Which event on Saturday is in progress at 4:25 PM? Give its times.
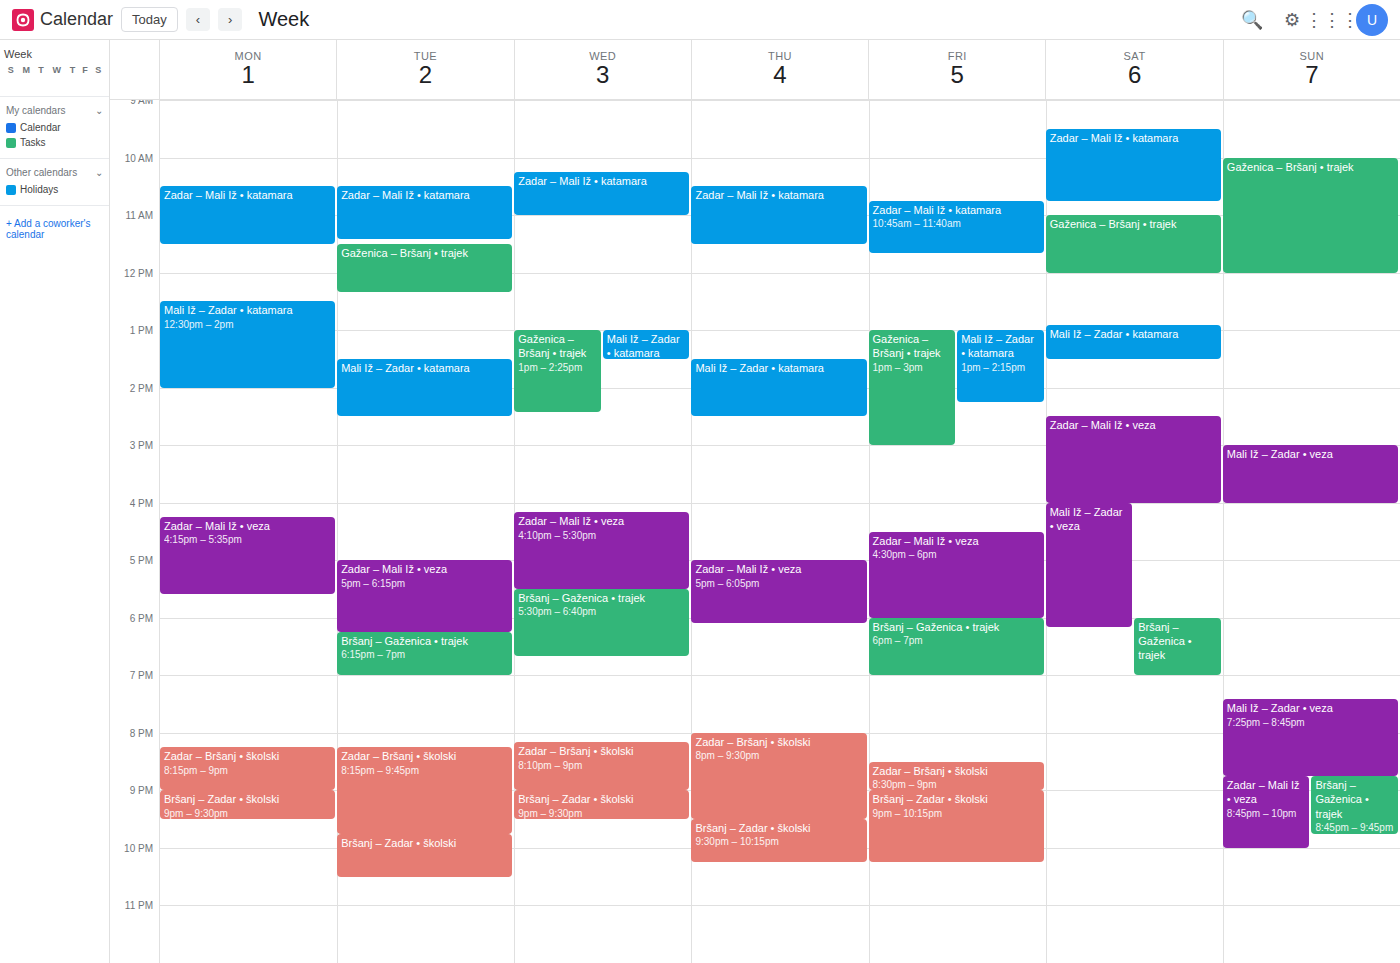
"Mali Iž – Zadar • veza", 4:00 PM to 6:10 PM